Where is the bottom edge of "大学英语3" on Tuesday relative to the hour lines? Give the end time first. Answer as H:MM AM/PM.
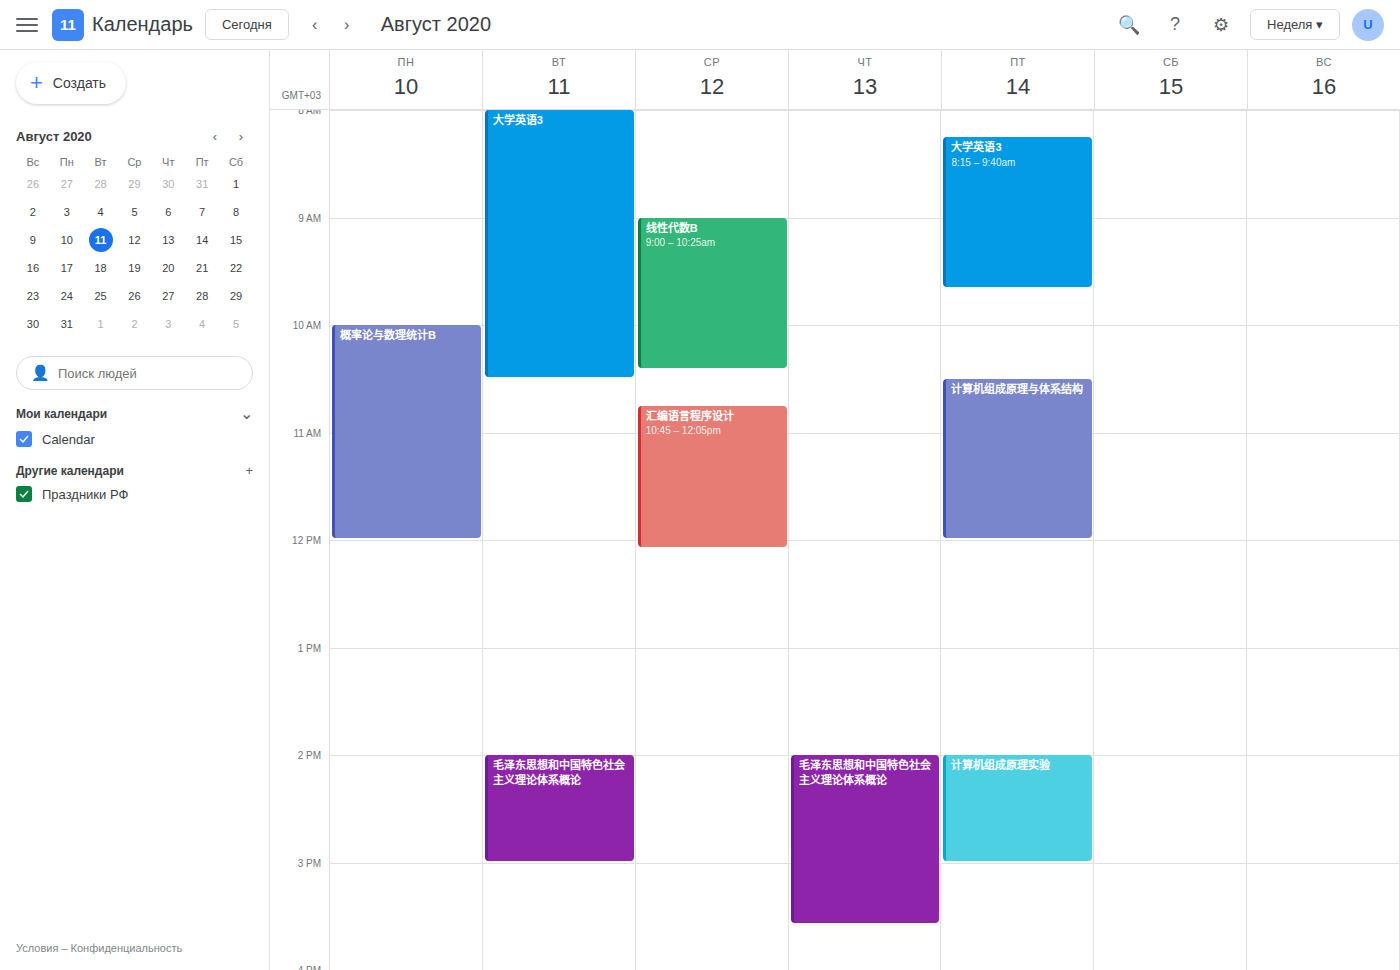
10:30 AM -- halfway between the 10 AM and 11 AM lines.